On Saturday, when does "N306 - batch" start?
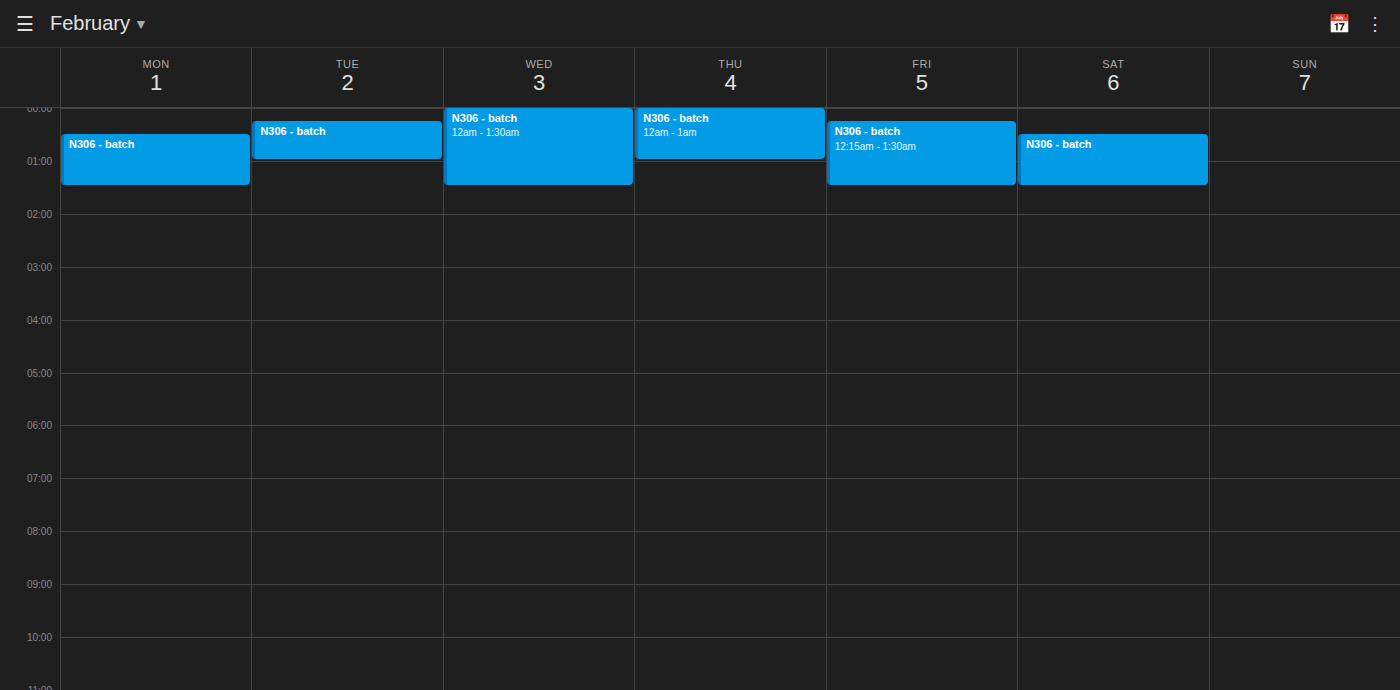
00:30